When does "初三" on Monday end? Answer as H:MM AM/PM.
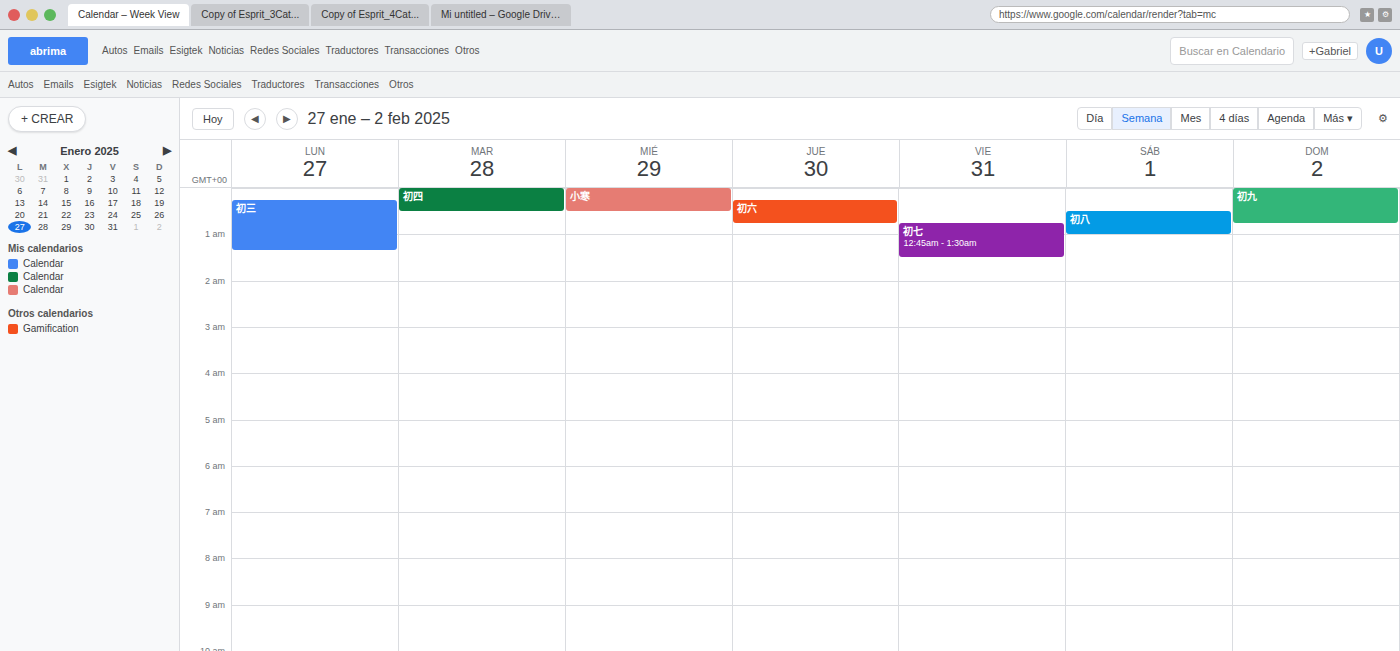
1:20 AM